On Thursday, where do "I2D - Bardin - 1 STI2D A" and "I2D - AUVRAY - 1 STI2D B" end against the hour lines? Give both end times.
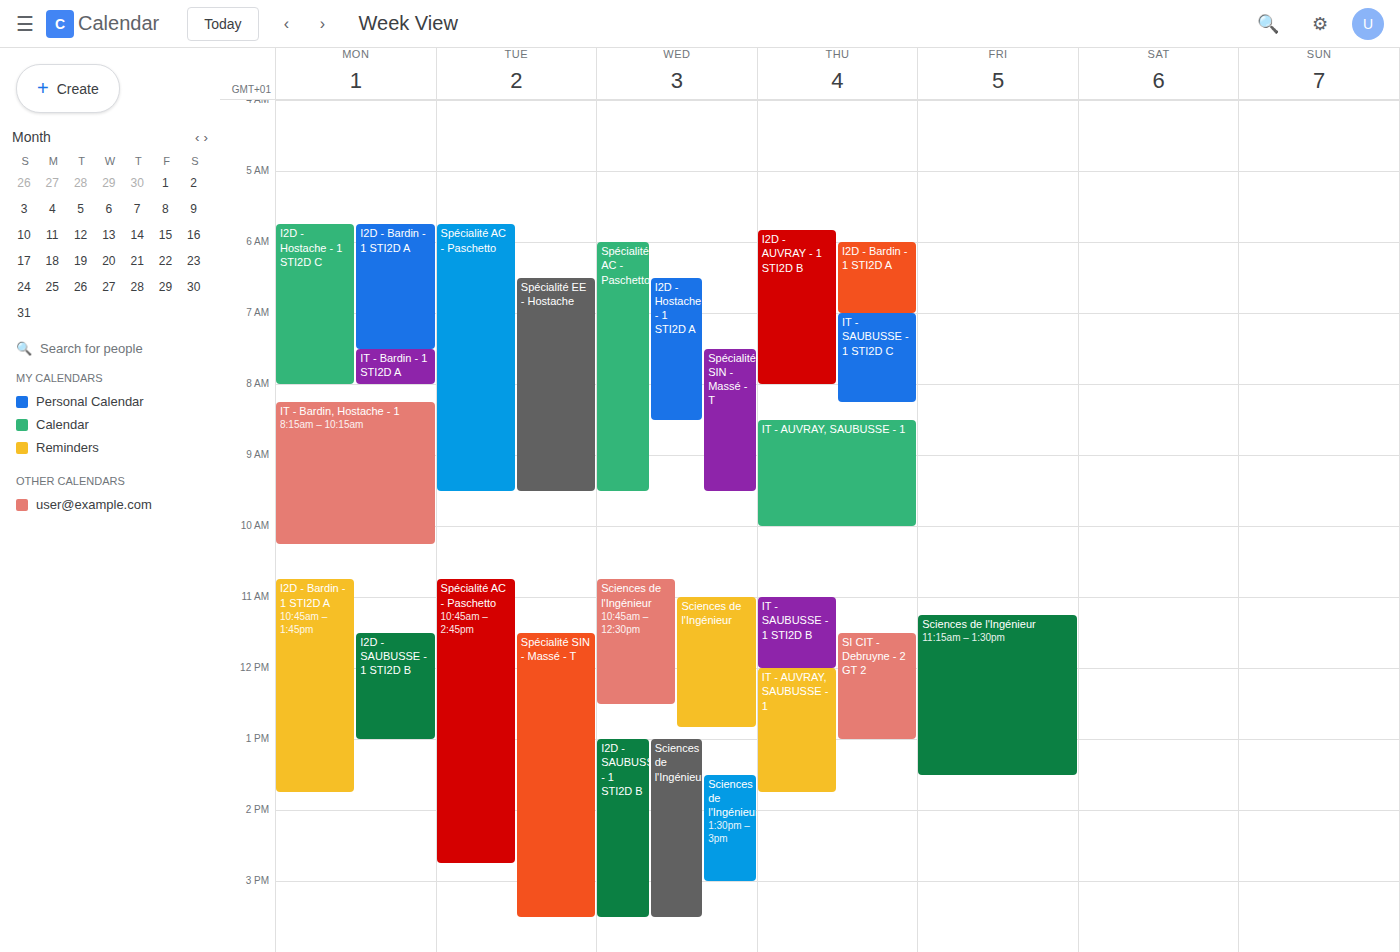
"I2D - Bardin - 1 STI2D A": 7:00 AM, exactly on the 7 AM line. "I2D - AUVRAY - 1 STI2D B": 8:00 AM, exactly on the 8 AM line.